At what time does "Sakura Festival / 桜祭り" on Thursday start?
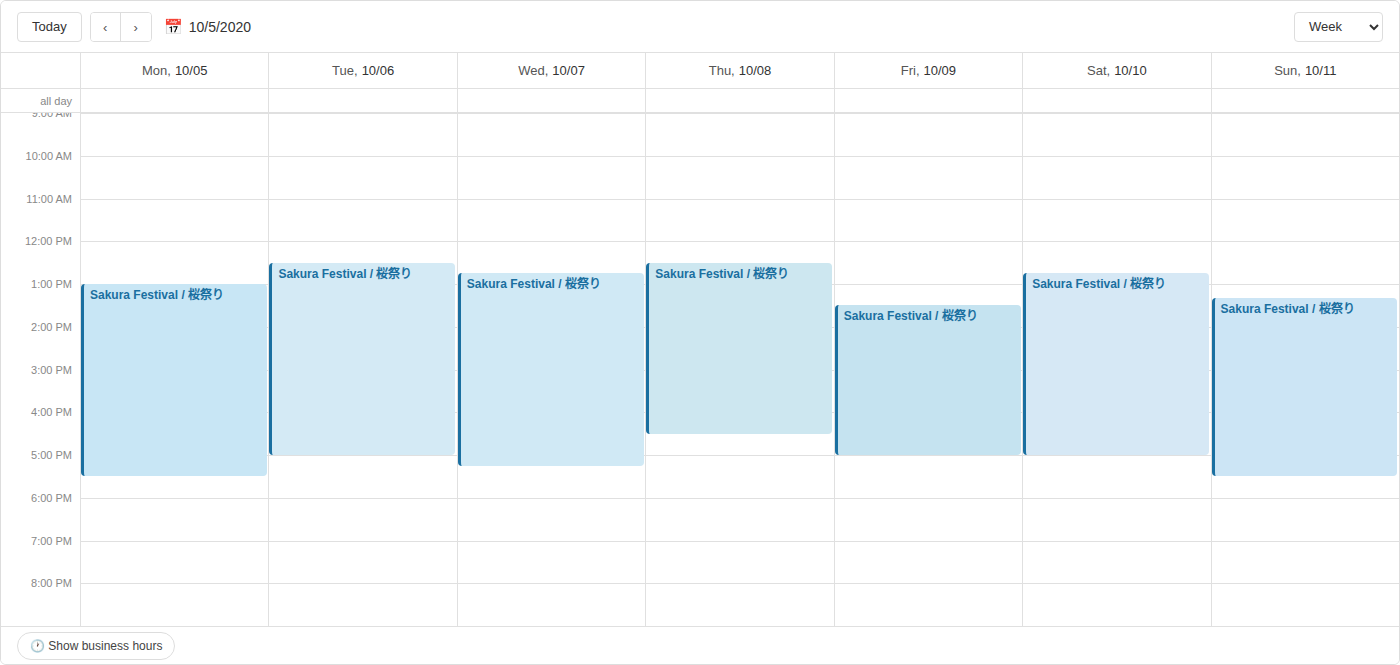
12:30 PM